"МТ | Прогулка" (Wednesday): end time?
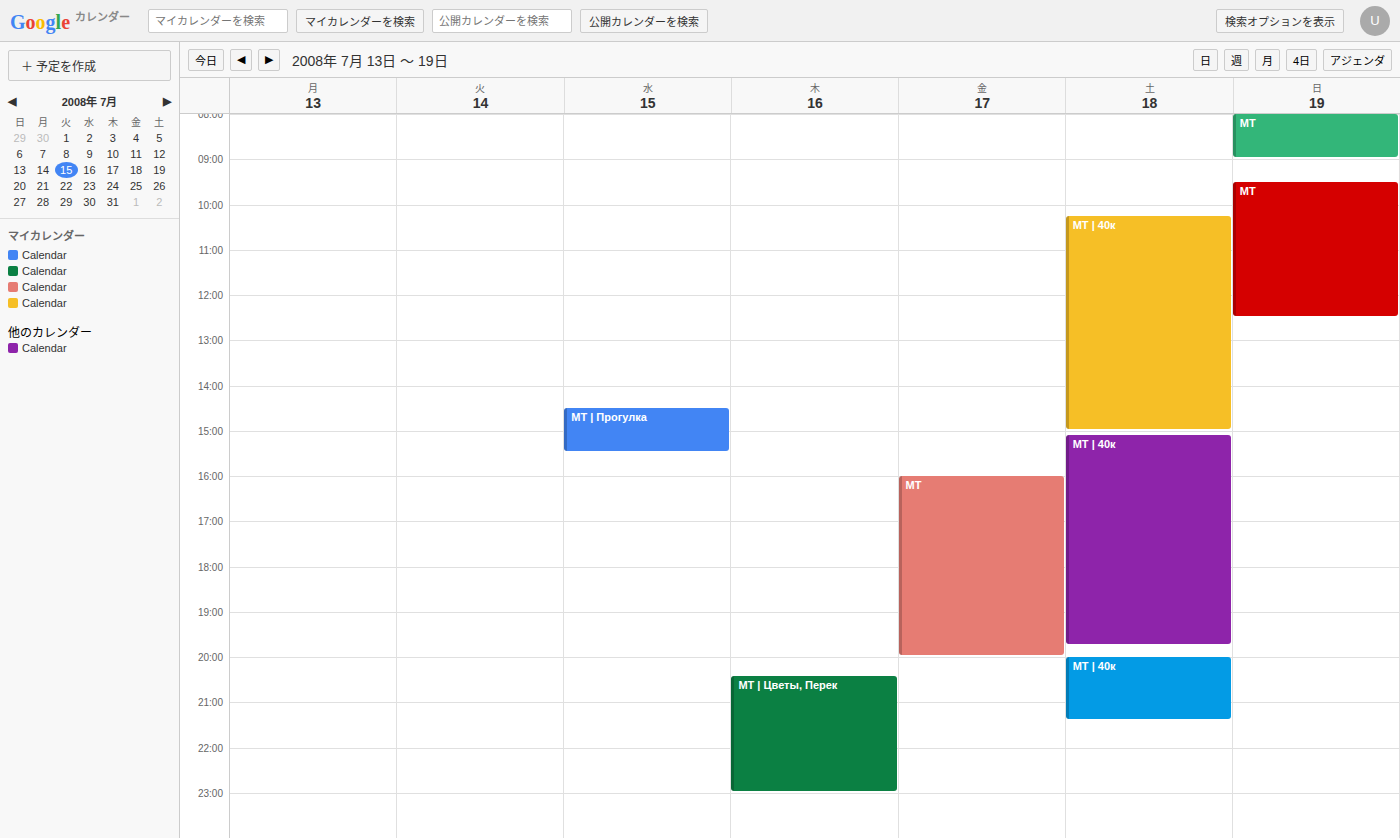
3:30 PM